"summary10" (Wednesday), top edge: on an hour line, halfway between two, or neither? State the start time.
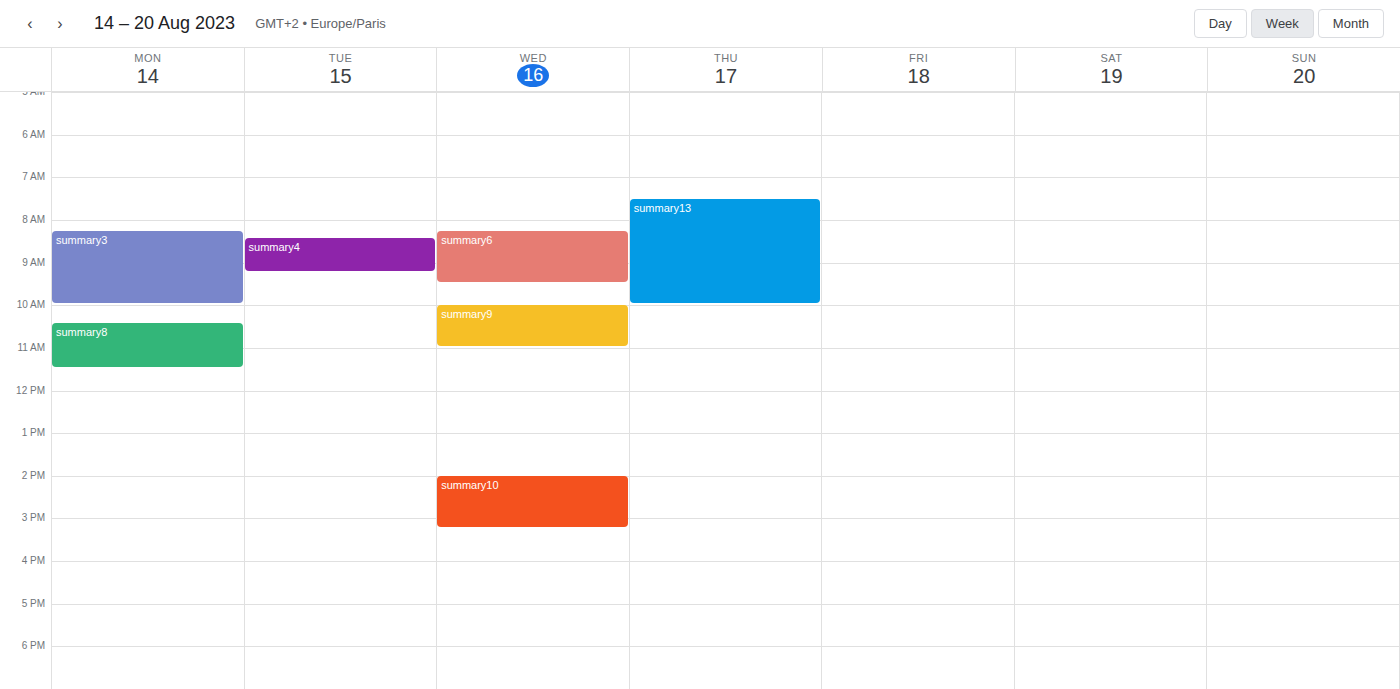
14:00 -- exactly on the 14:00 line.